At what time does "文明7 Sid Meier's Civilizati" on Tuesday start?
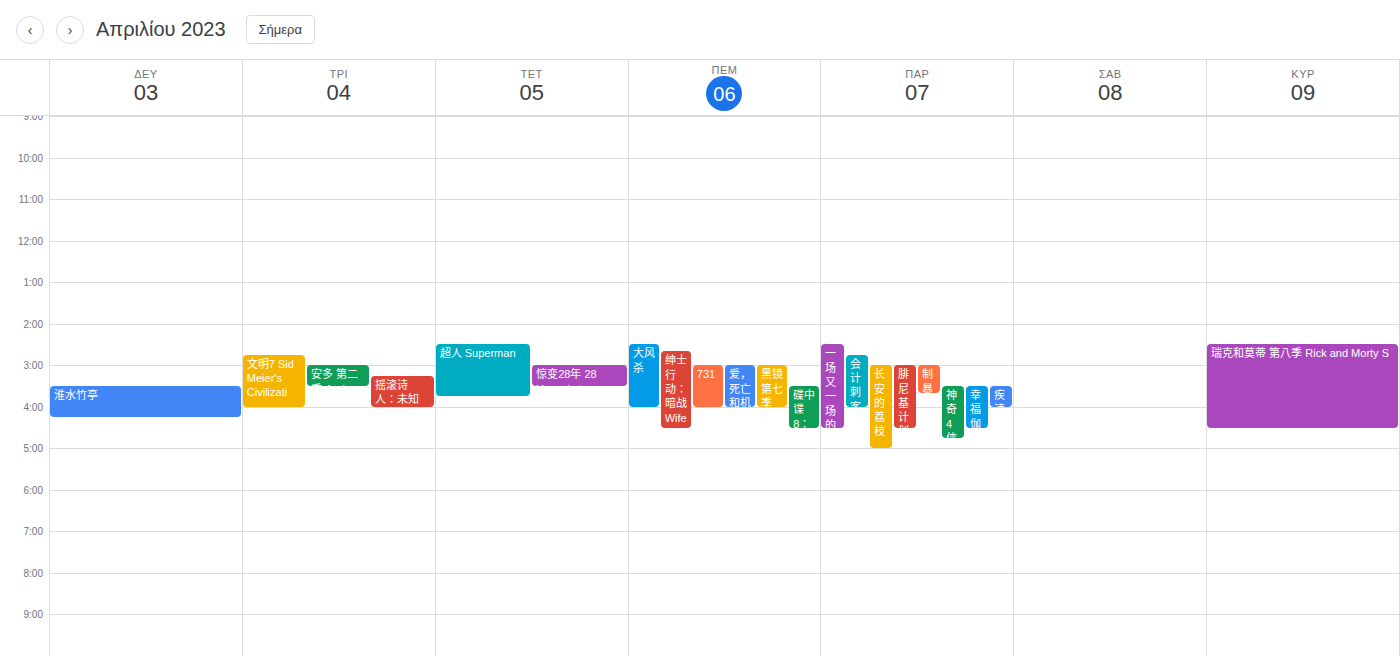
2:45 PM